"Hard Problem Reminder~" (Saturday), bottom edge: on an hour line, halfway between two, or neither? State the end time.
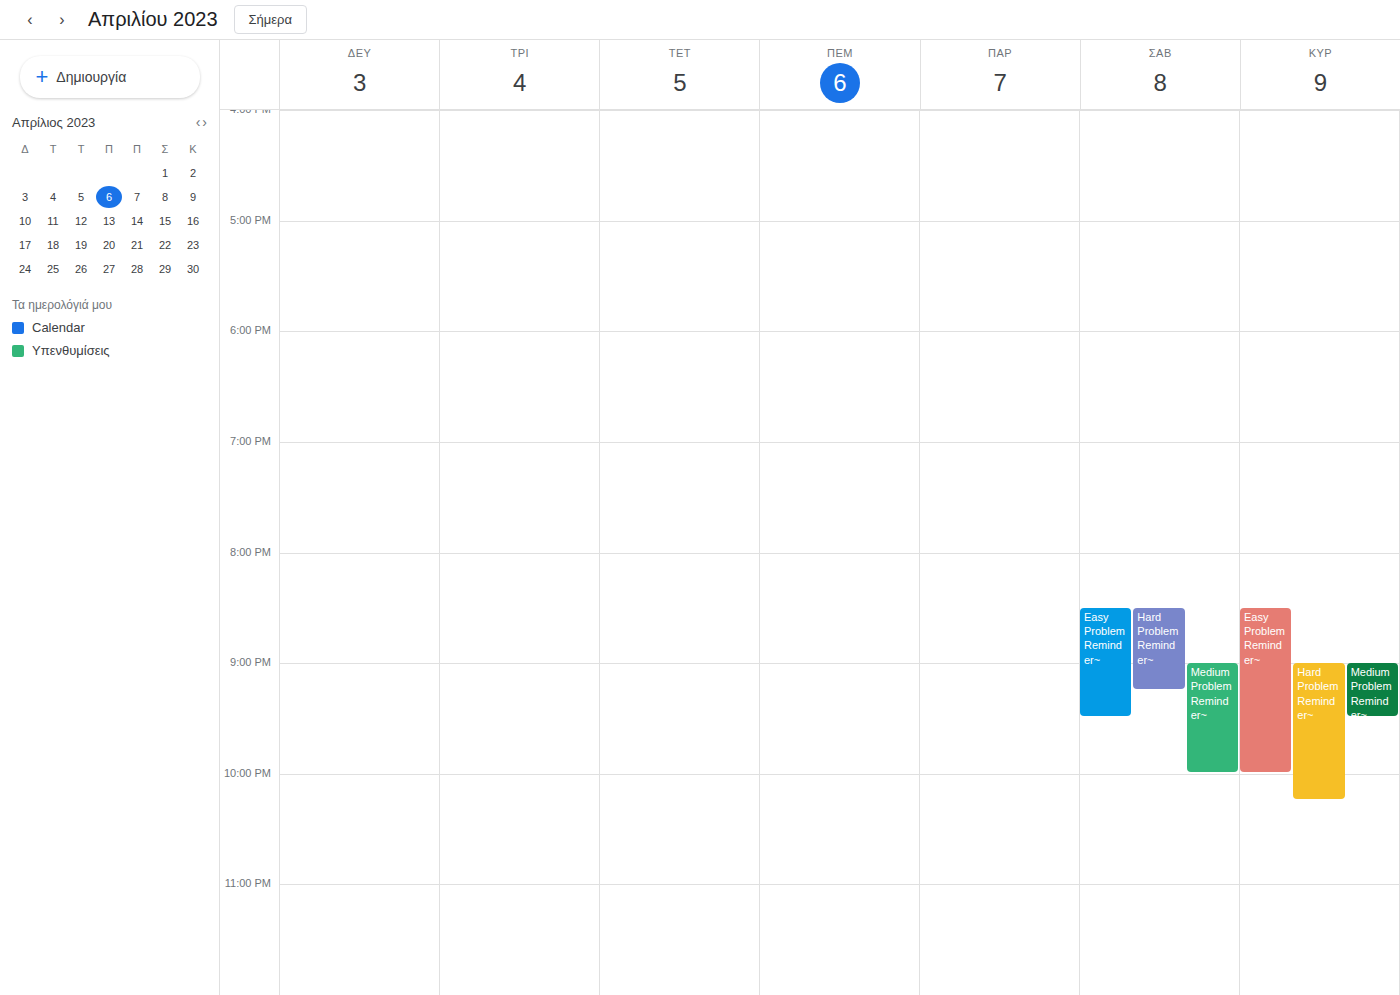
9:15 PM -- neither: a quarter of the way from the 9 PM line to the 10 PM line.